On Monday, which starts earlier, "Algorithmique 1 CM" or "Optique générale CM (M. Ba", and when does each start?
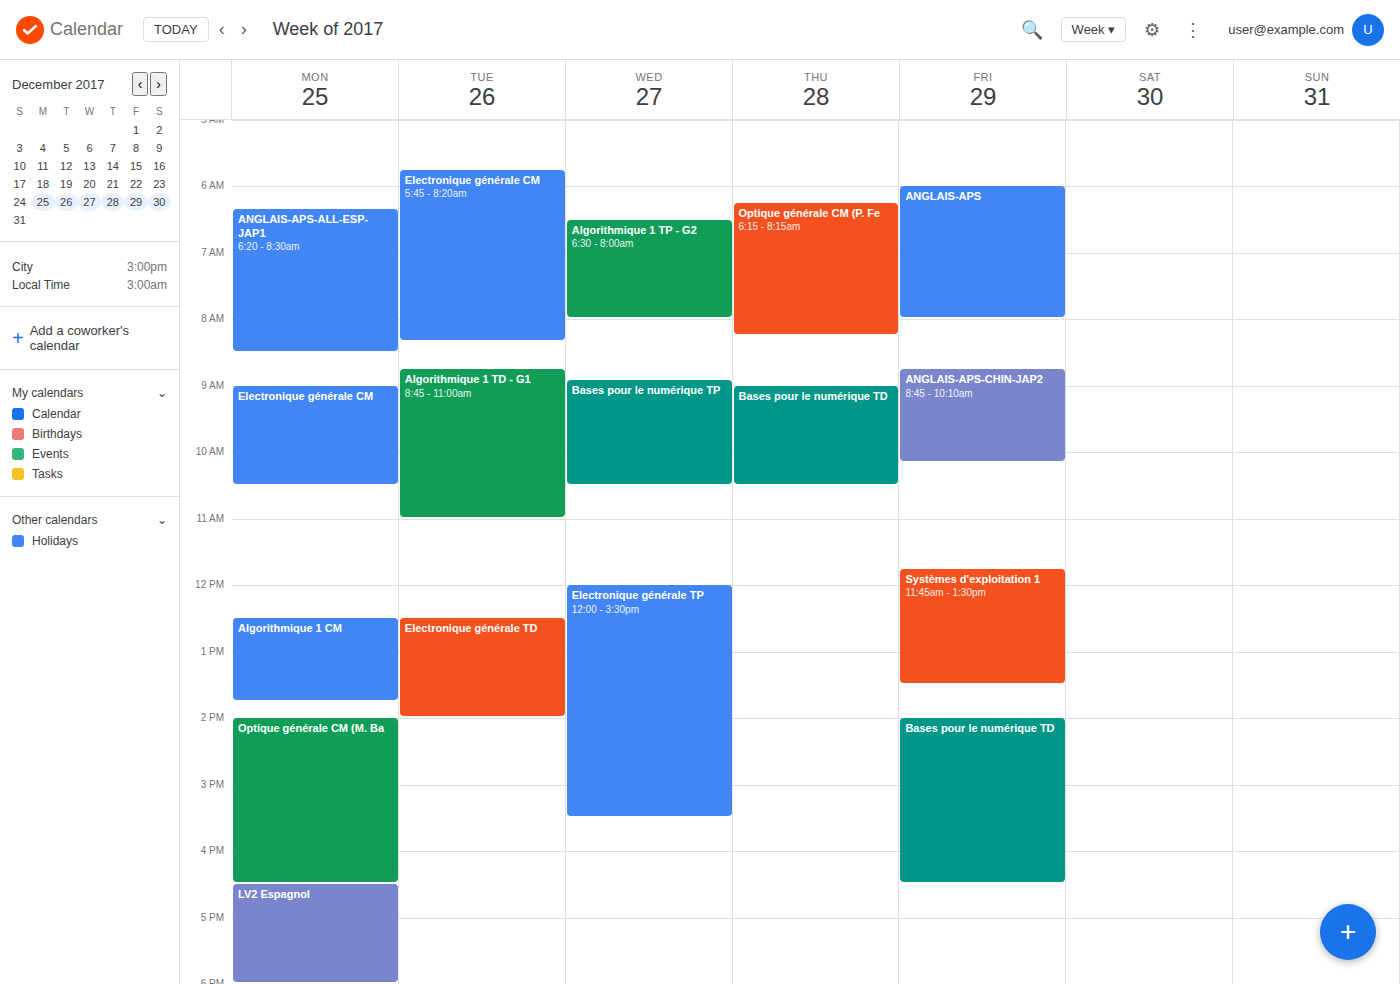
"Algorithmique 1 CM" 12:30 PM; "Optique générale CM (M. Ba" 2:00 PM.